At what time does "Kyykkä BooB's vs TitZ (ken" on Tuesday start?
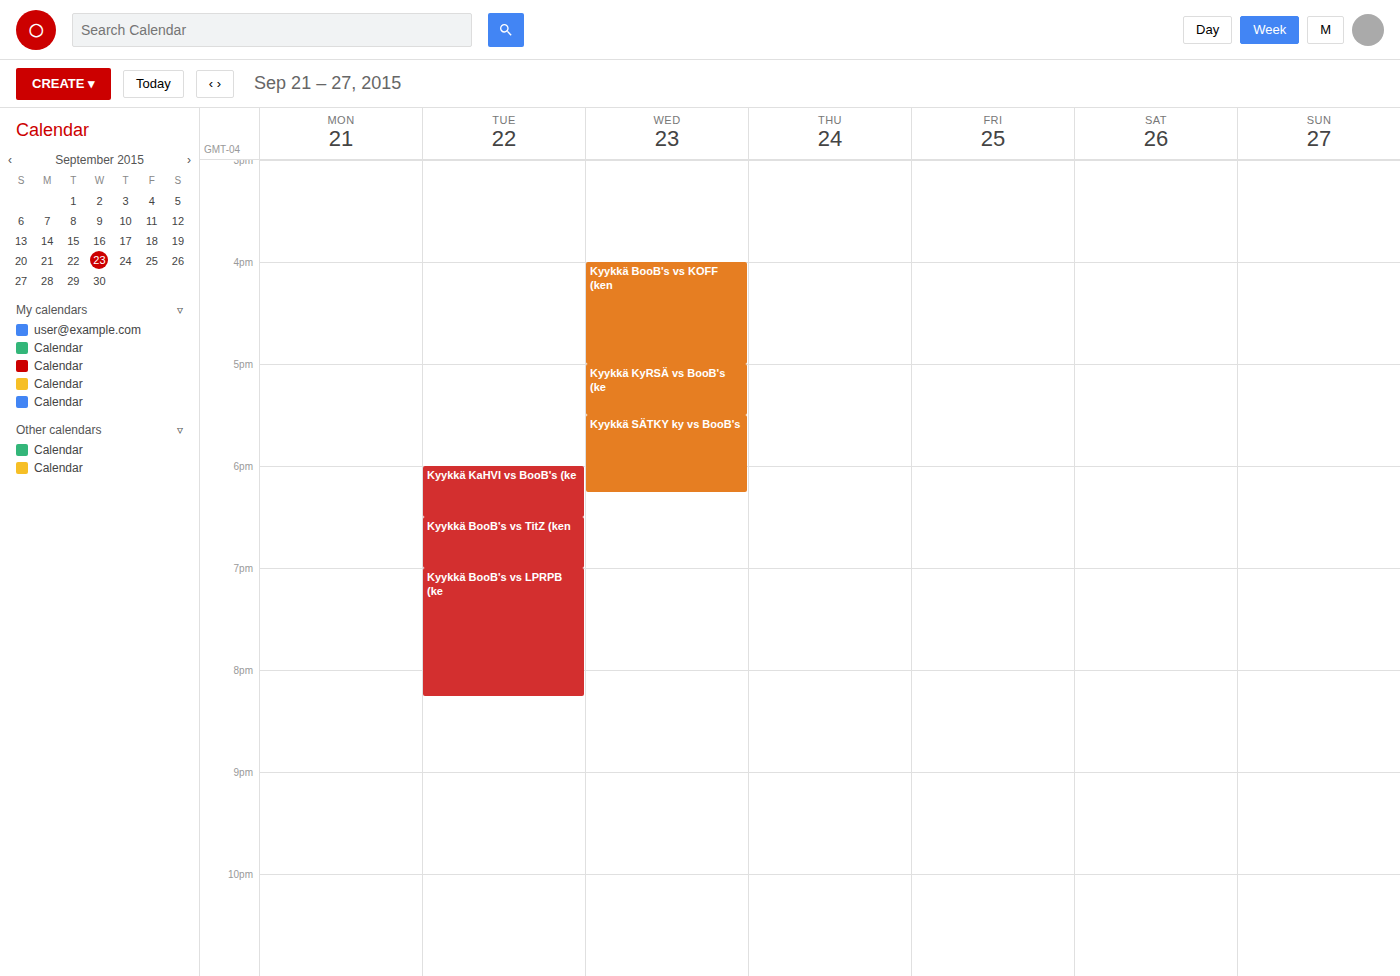
6:30 PM